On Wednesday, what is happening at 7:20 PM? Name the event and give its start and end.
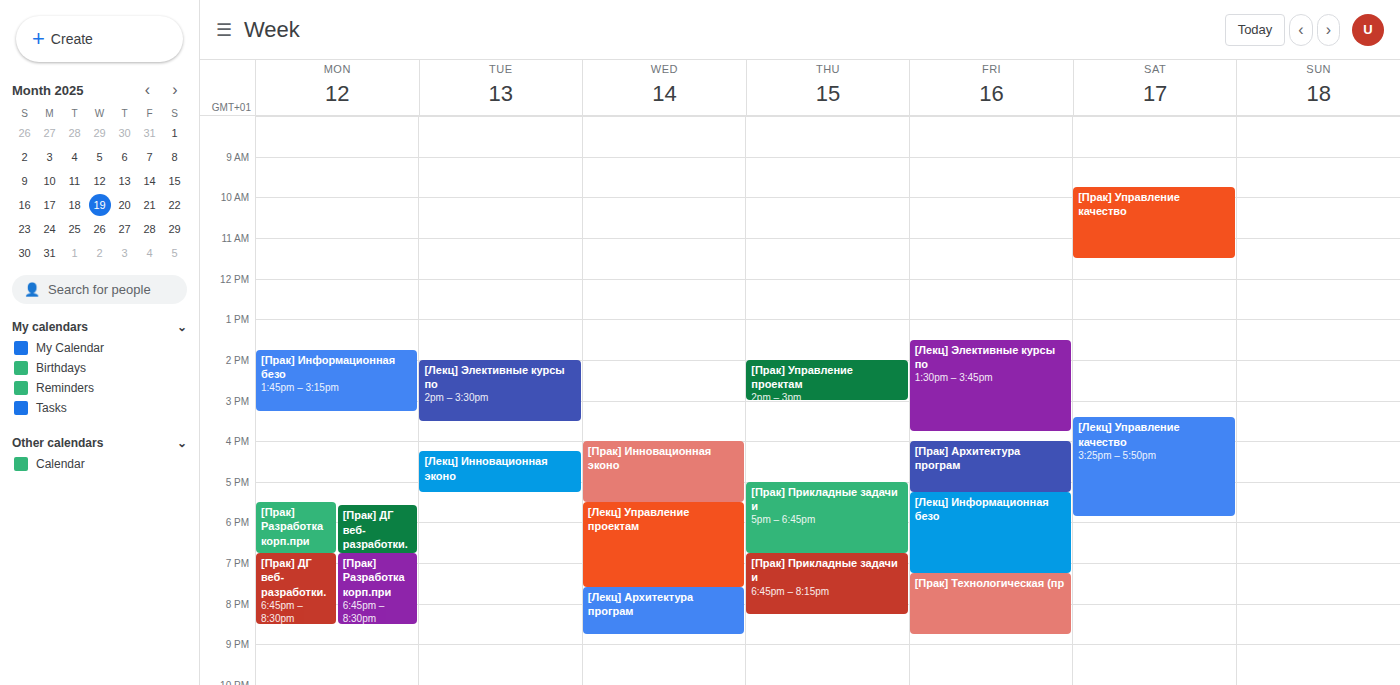
"[Лекц] Управление проектам", 5:30 PM to 7:35 PM